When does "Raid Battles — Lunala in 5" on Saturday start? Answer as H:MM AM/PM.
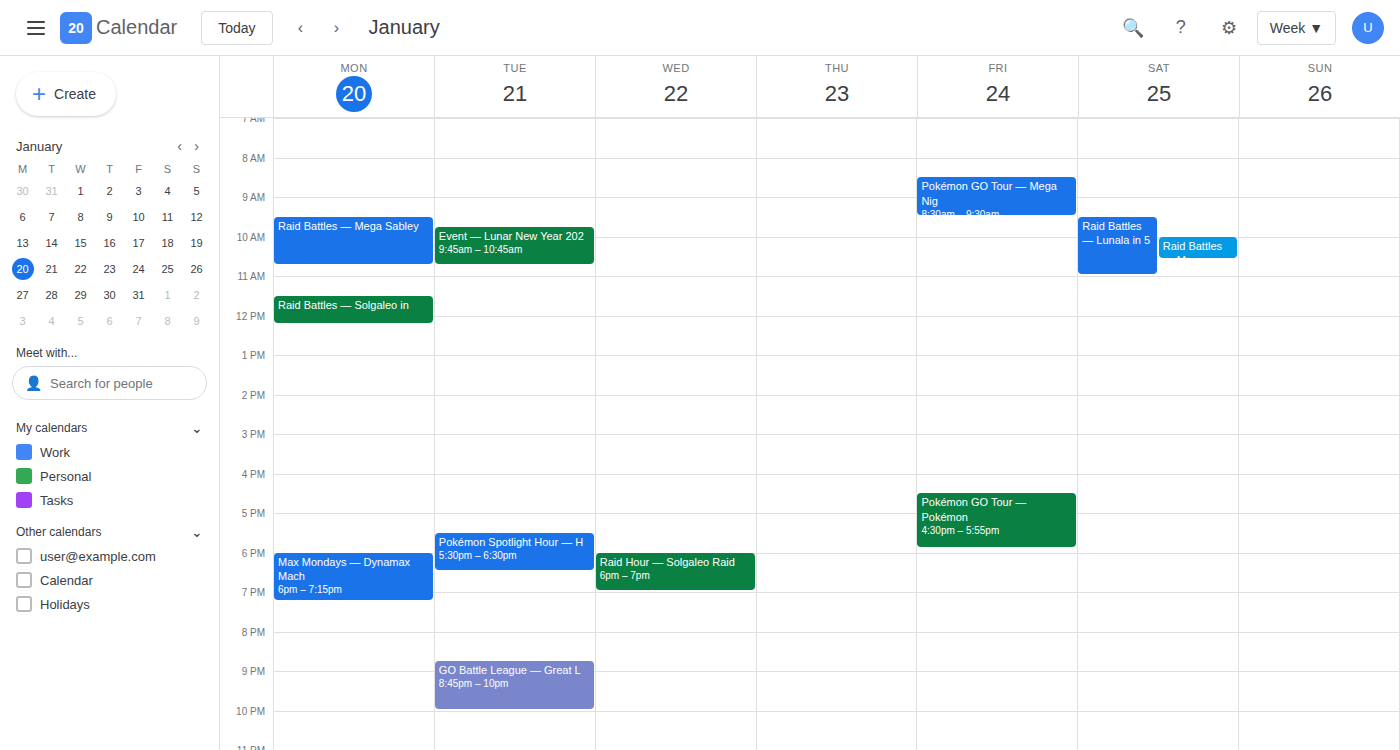
9:30 AM